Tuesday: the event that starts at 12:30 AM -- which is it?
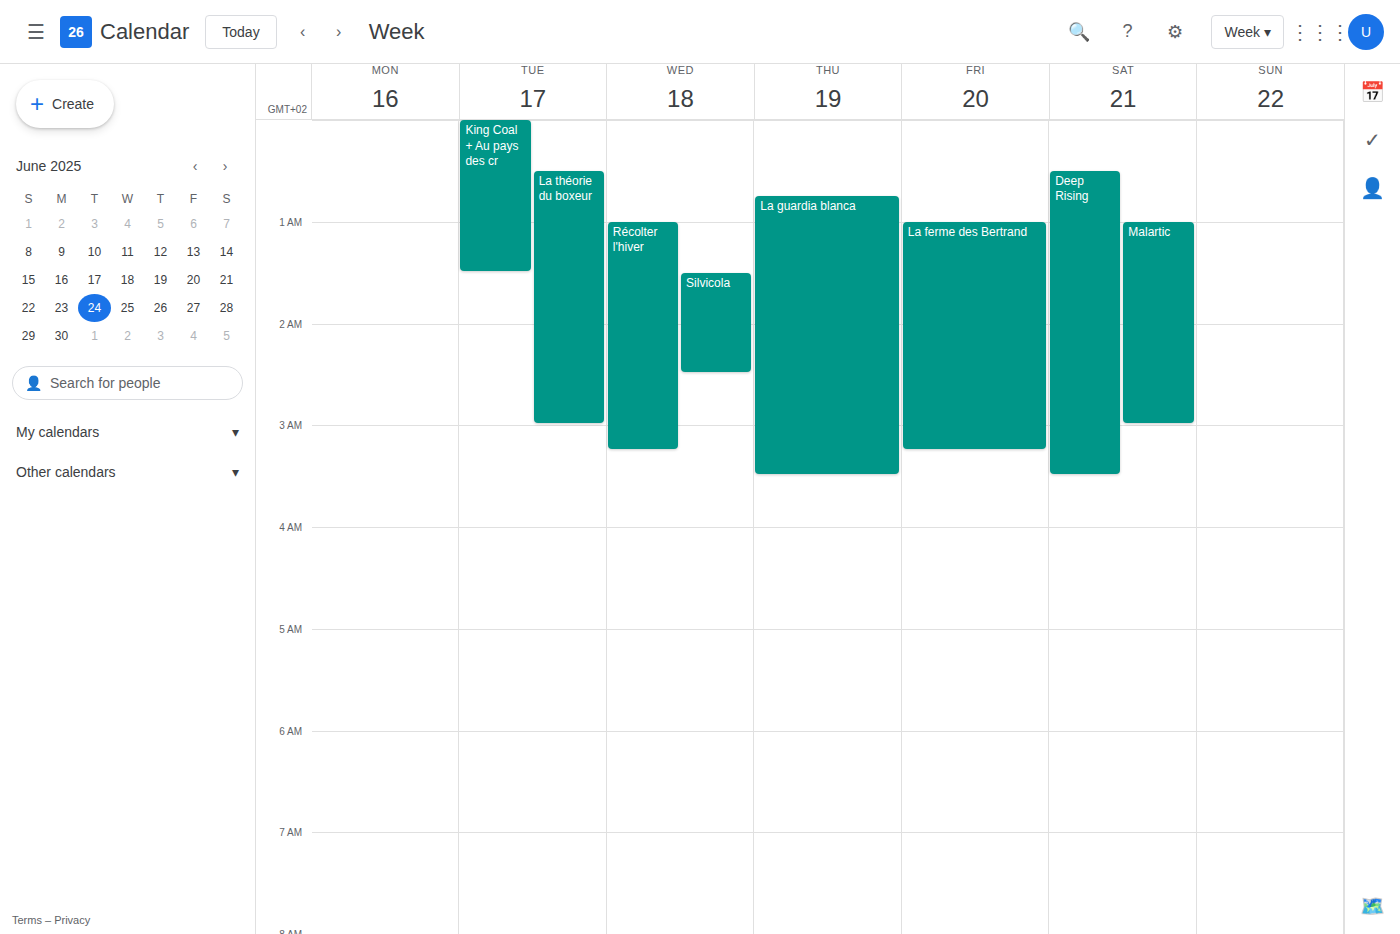
"La théorie du boxeur"